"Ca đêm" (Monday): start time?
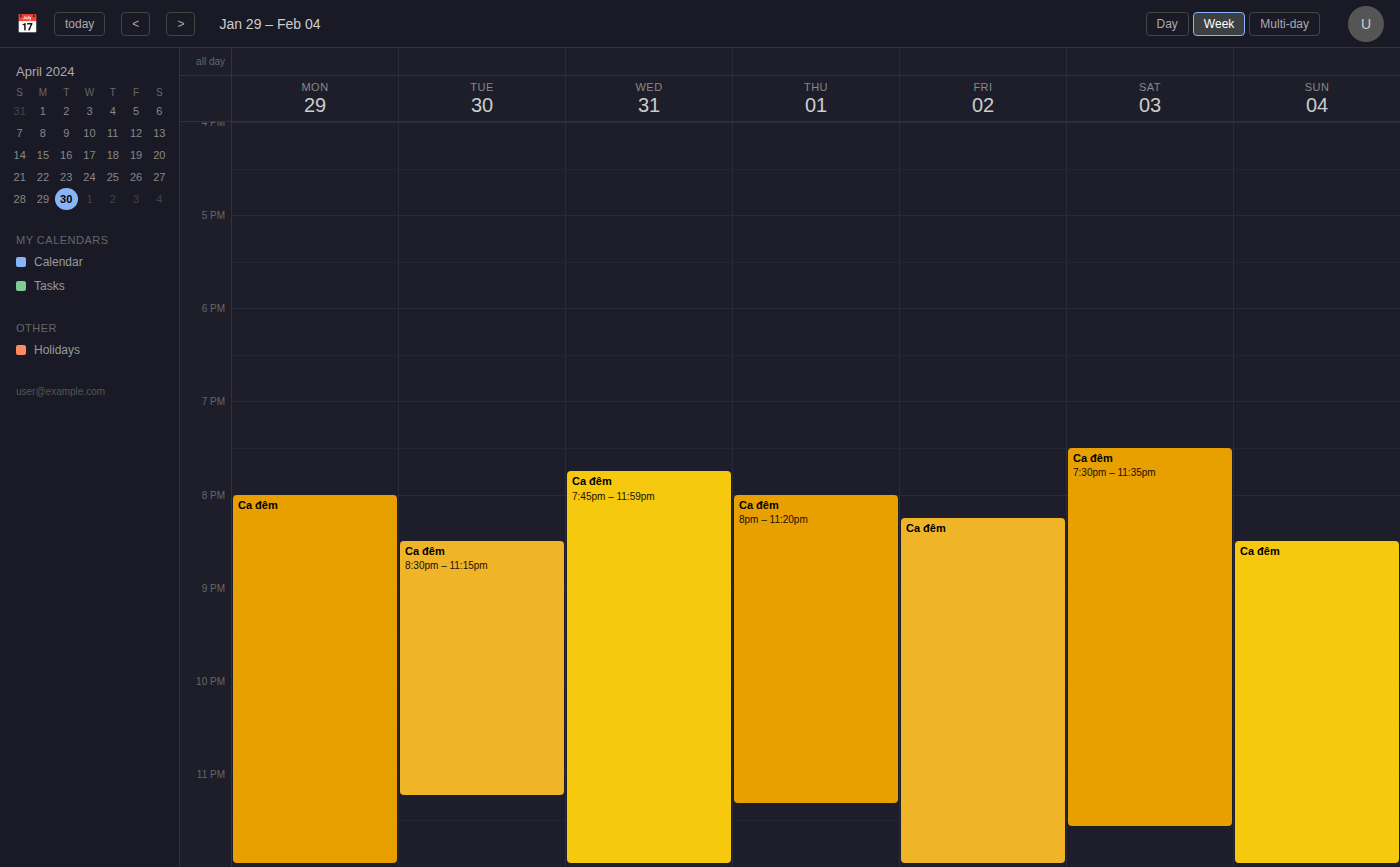
8:00 PM